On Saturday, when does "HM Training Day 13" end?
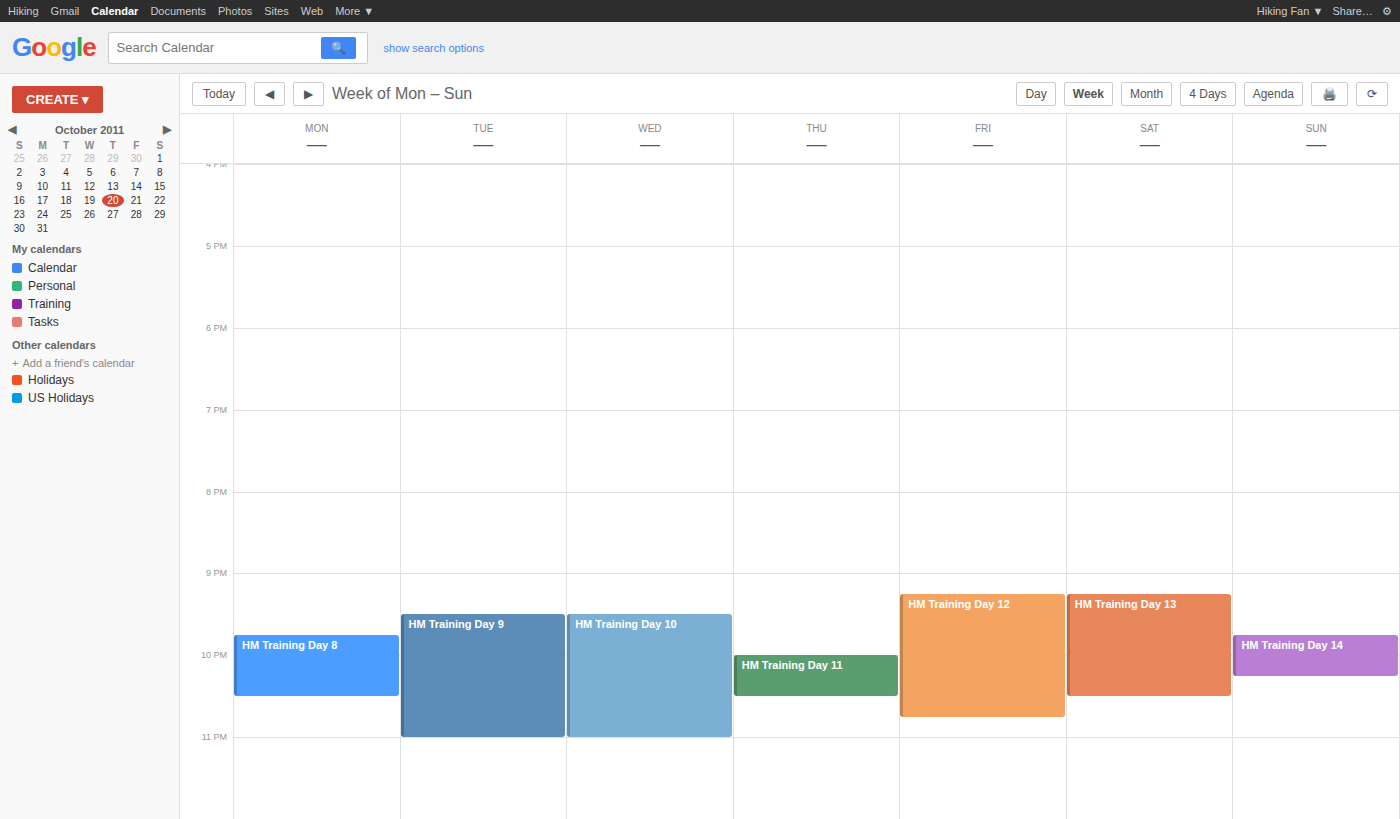
10:30 PM